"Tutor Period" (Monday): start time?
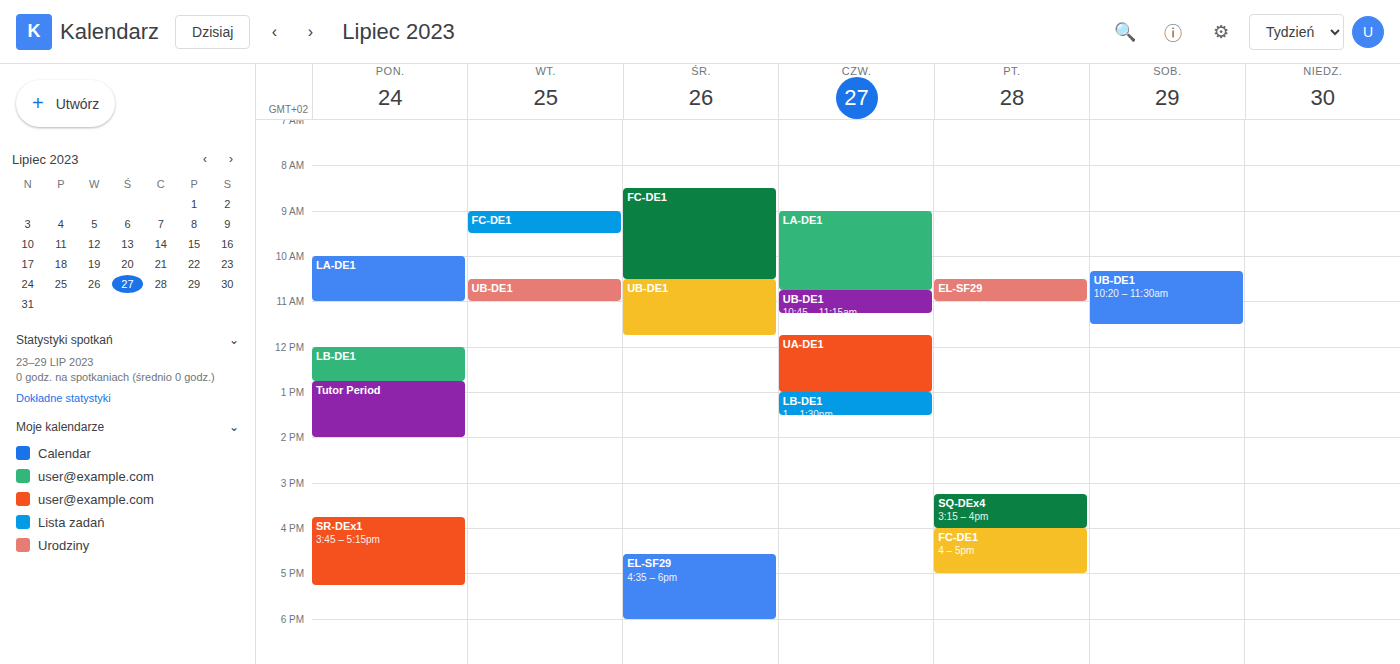
12:45 PM